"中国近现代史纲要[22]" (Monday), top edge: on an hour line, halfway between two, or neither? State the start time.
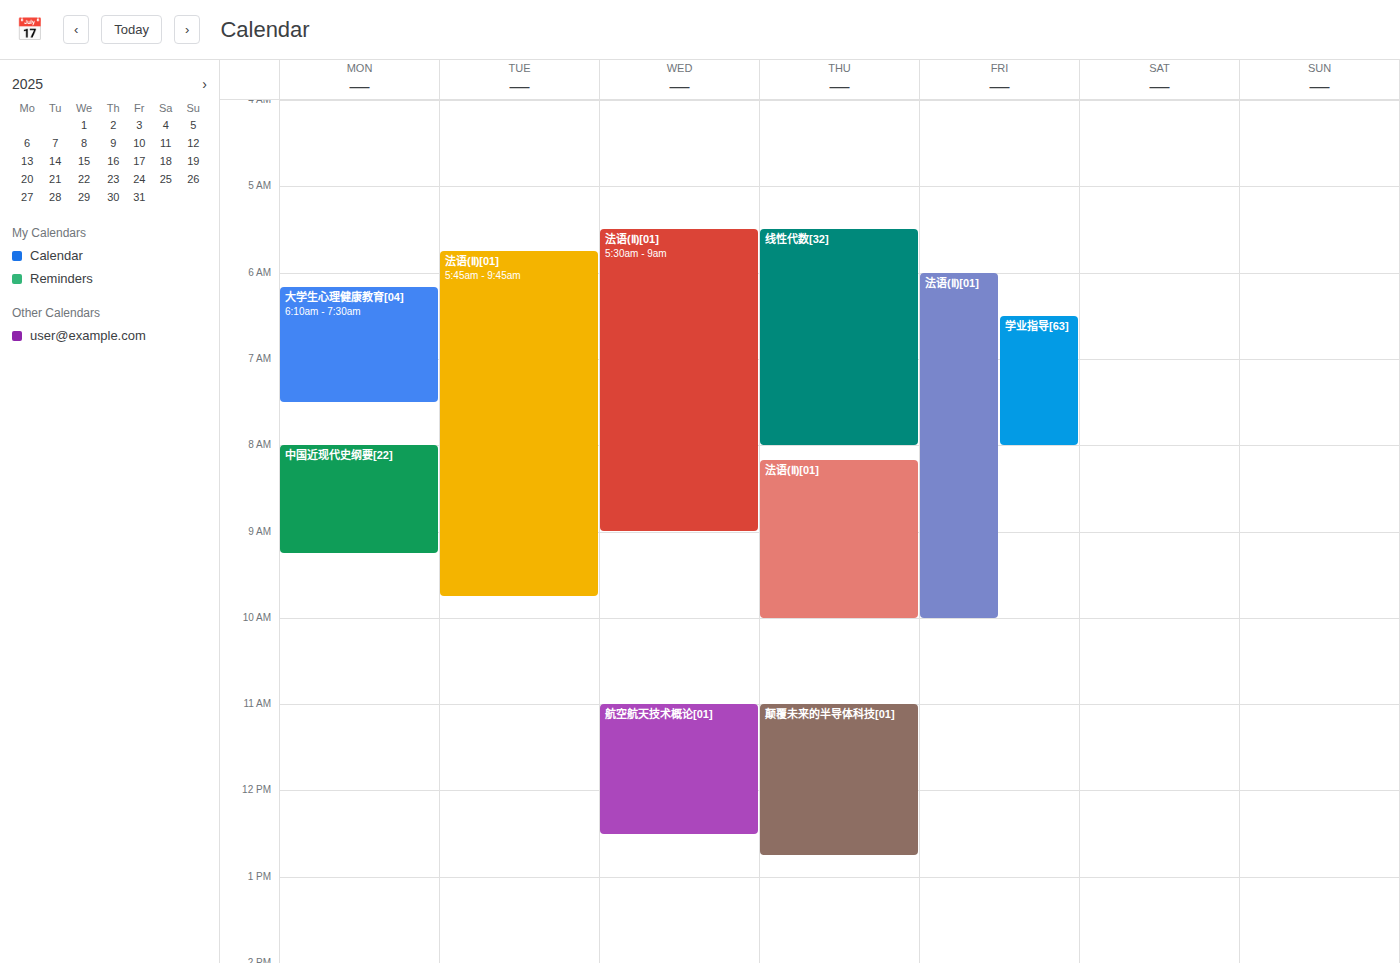
08:00 -- exactly on the 08:00 line.